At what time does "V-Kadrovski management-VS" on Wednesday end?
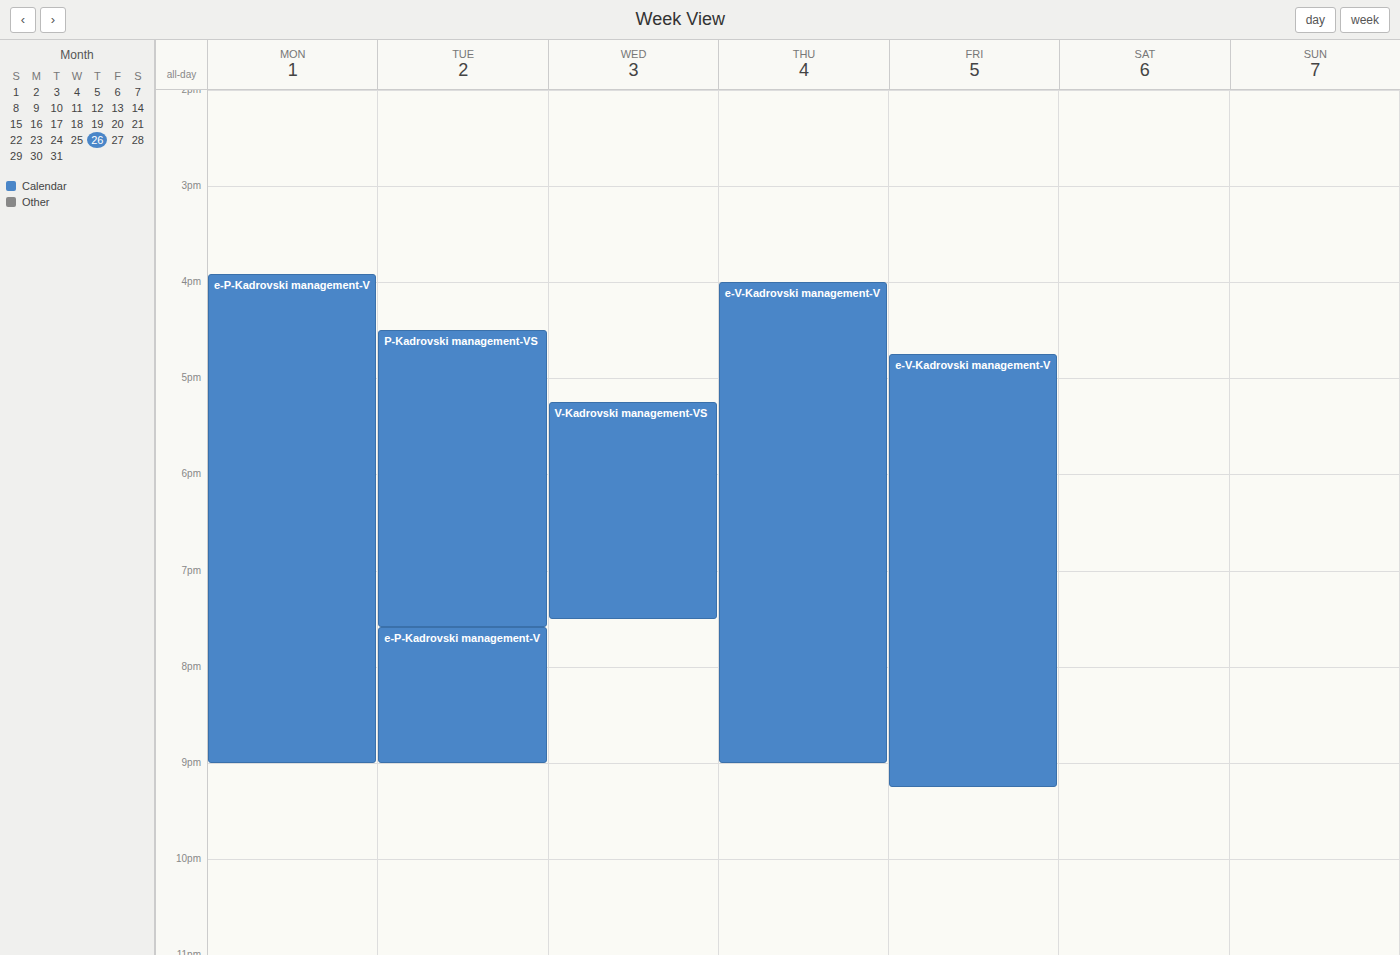
7:30 PM